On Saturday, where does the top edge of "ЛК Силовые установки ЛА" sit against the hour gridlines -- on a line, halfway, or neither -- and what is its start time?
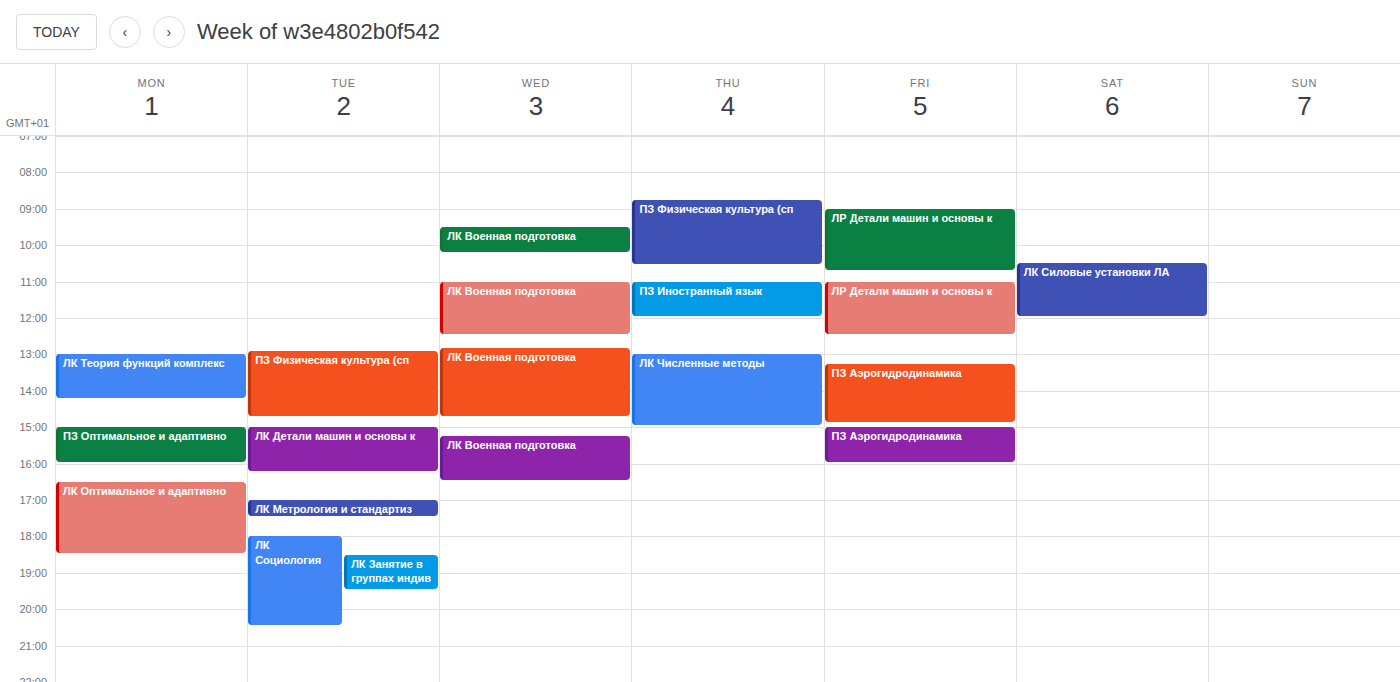
10:30 -- halfway between the 10:00 and 11:00 lines.